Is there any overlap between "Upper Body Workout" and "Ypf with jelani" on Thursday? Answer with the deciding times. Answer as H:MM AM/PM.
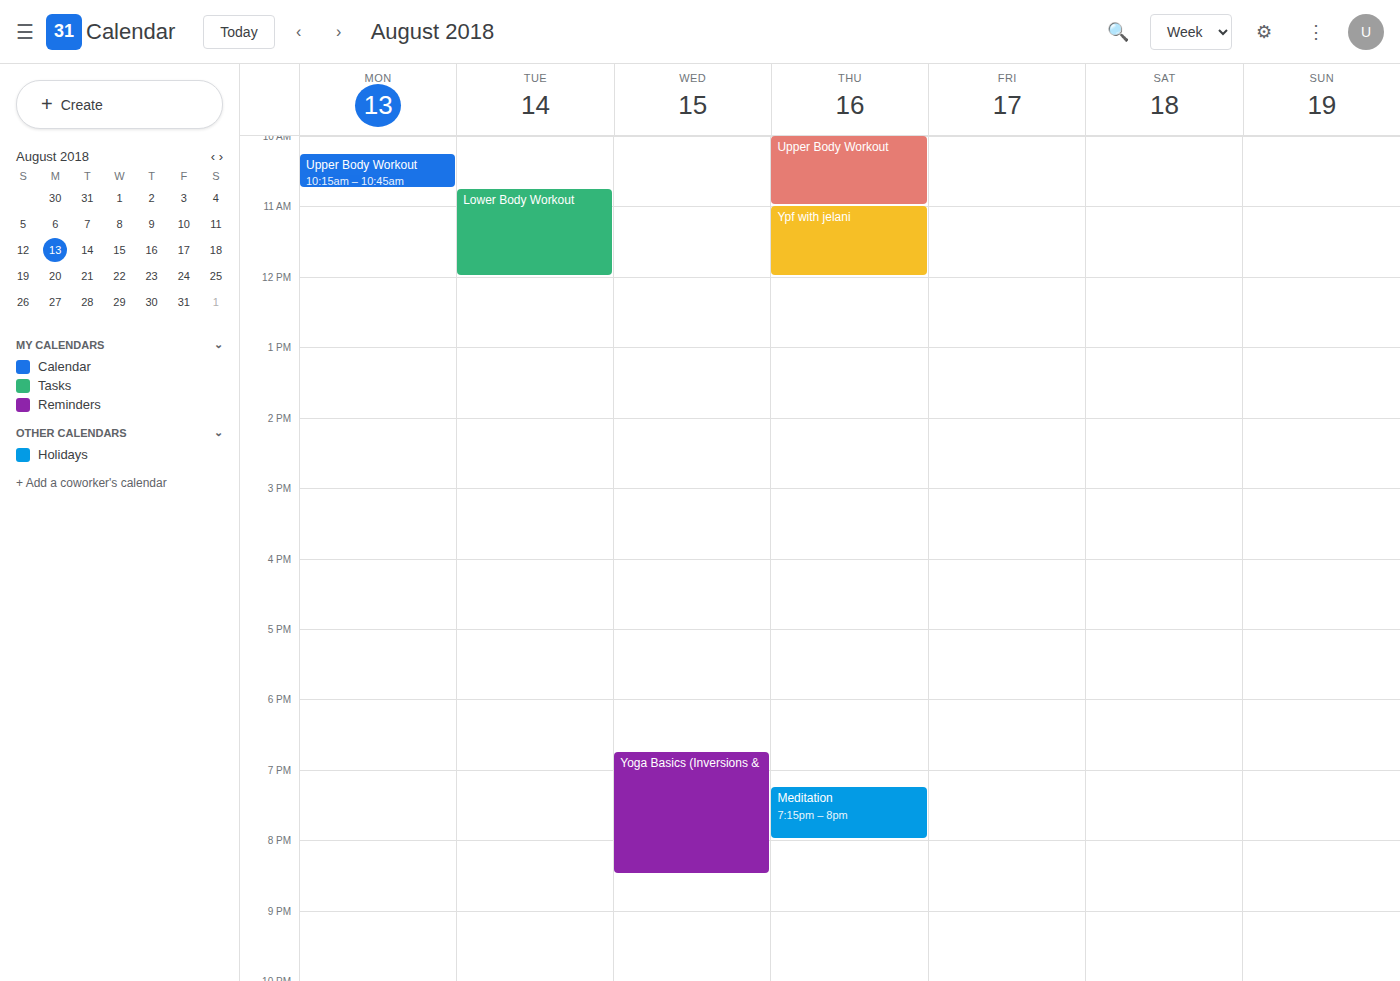
"Upper Body Workout" ends at 11:00 AM, exactly when "Ypf with jelani" starts -- they touch but do not overlap.